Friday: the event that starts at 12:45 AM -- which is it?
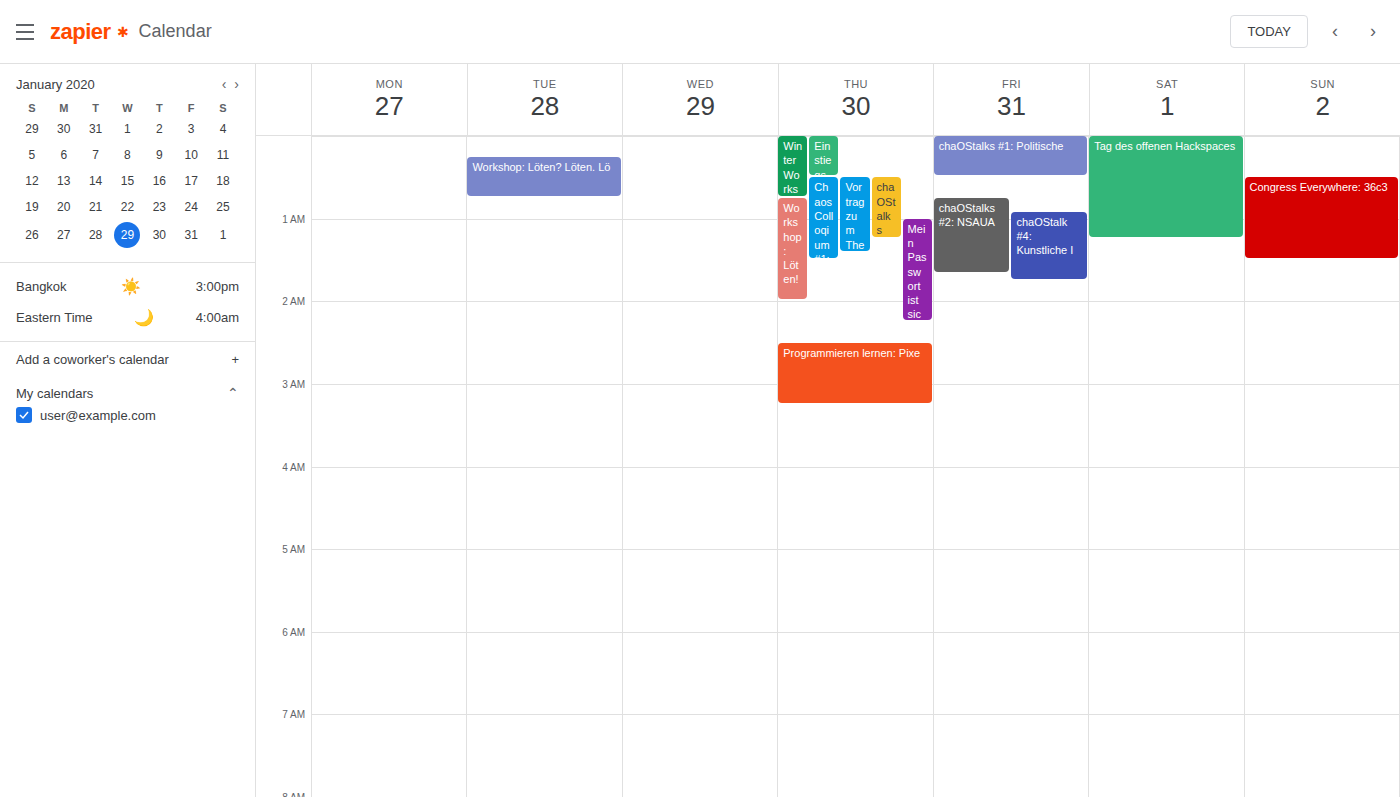
"chaOStalks #2: NSAUA"